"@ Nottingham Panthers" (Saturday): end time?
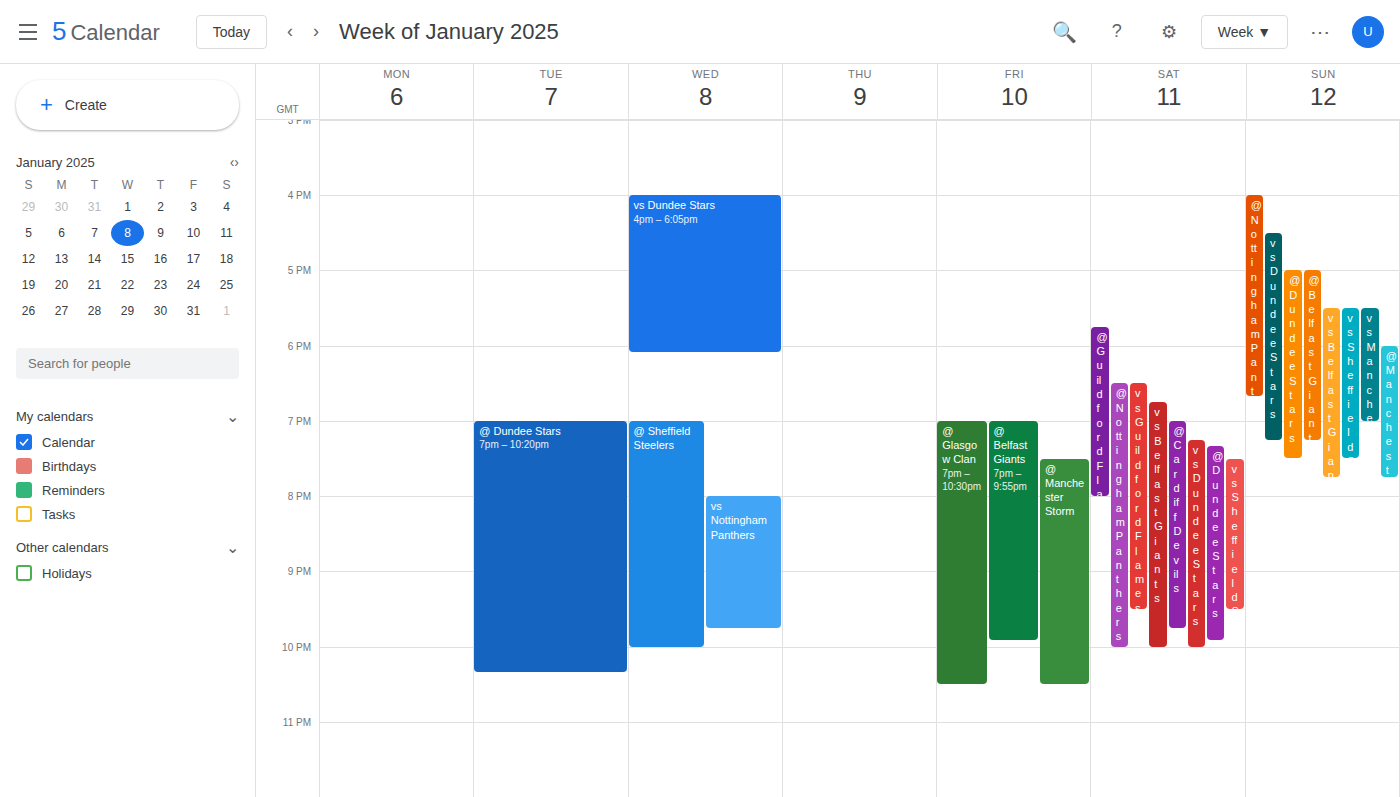
10:00 PM